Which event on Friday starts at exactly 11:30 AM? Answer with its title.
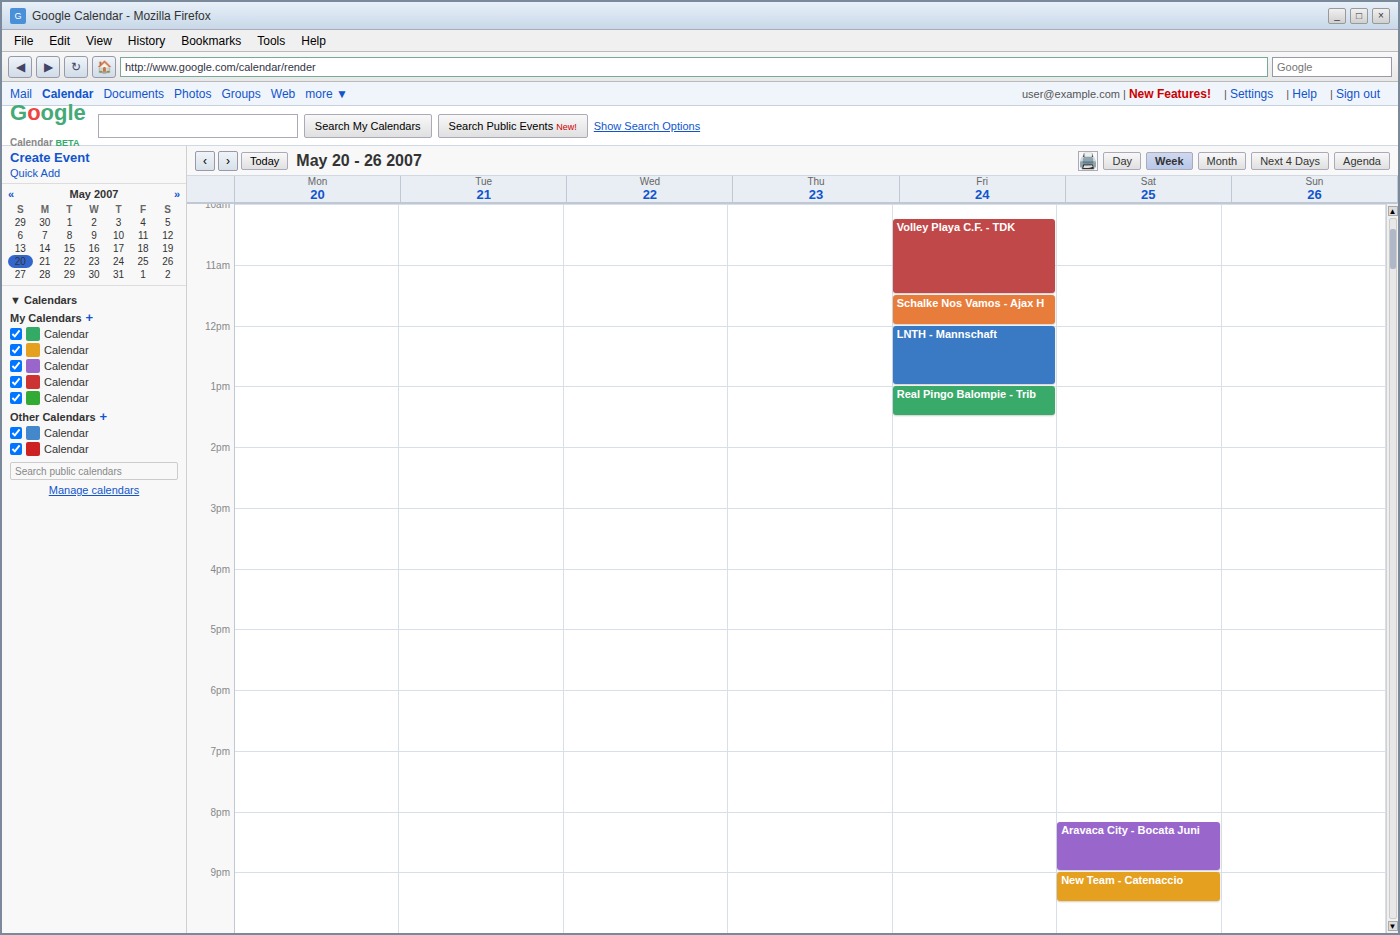
"Schalke Nos Vamos - Ajax H"